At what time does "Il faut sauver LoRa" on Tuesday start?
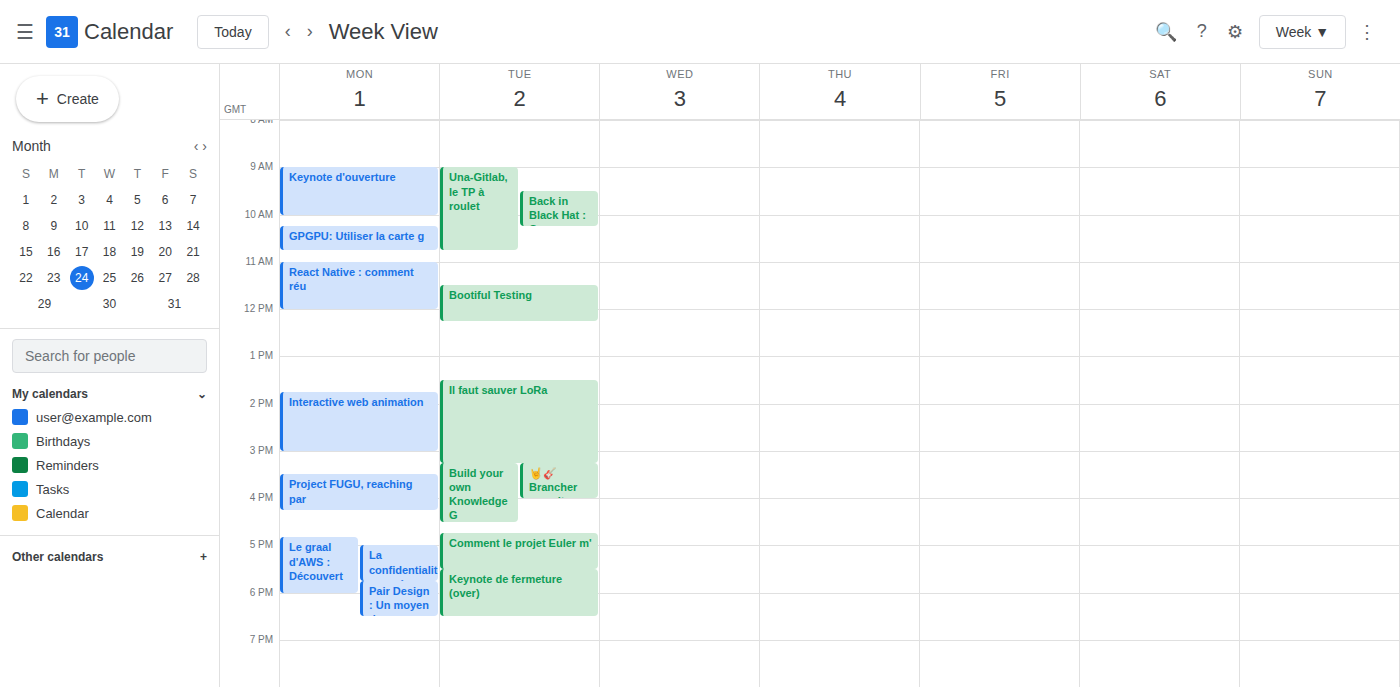
13:30